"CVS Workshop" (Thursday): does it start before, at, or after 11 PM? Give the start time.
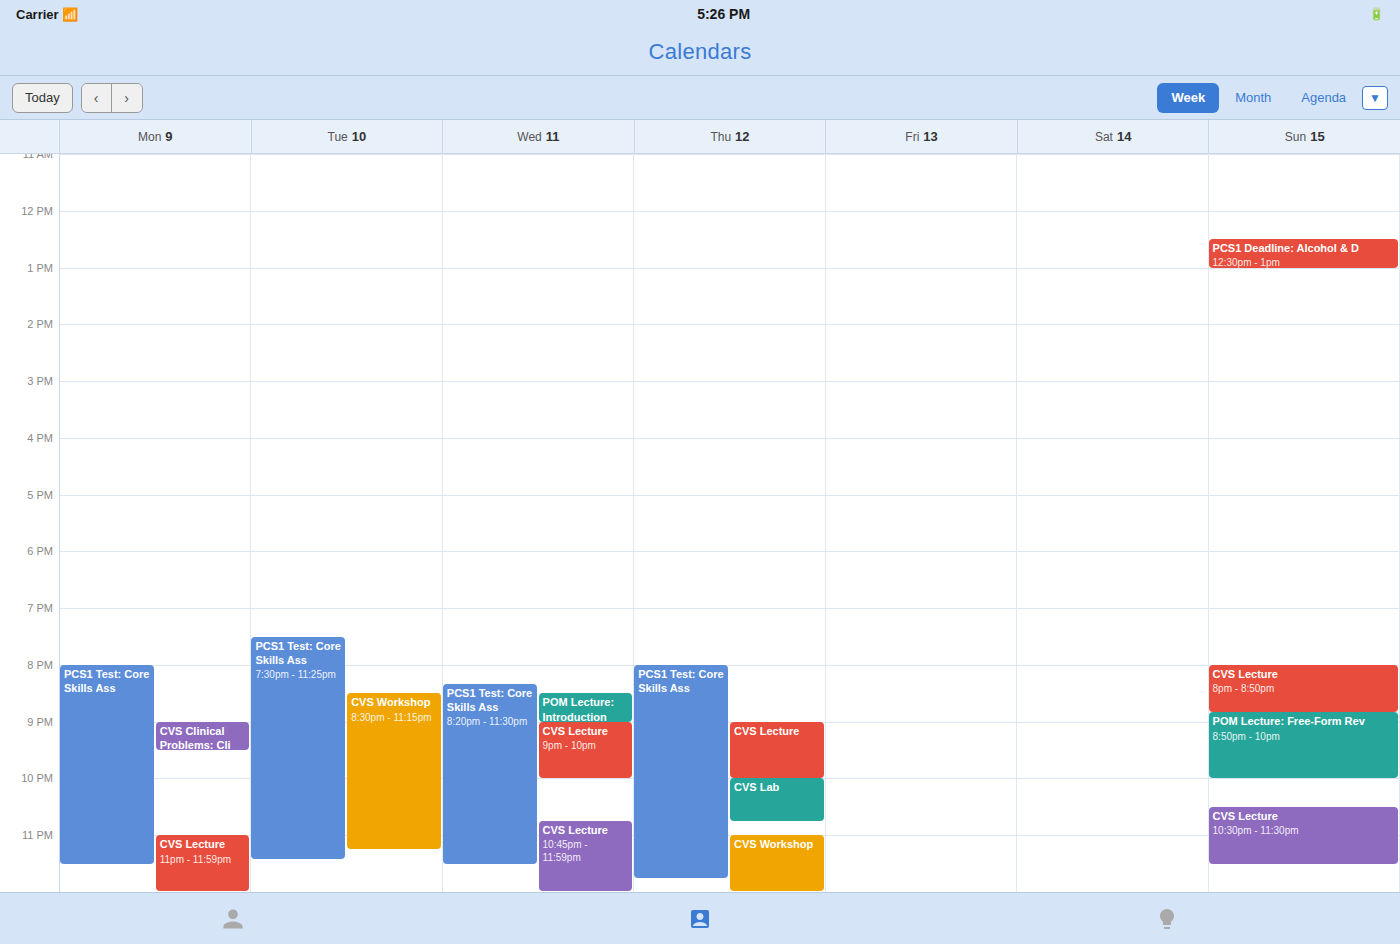
11:00 PM -- exactly at 11 PM, on the 11 PM line.